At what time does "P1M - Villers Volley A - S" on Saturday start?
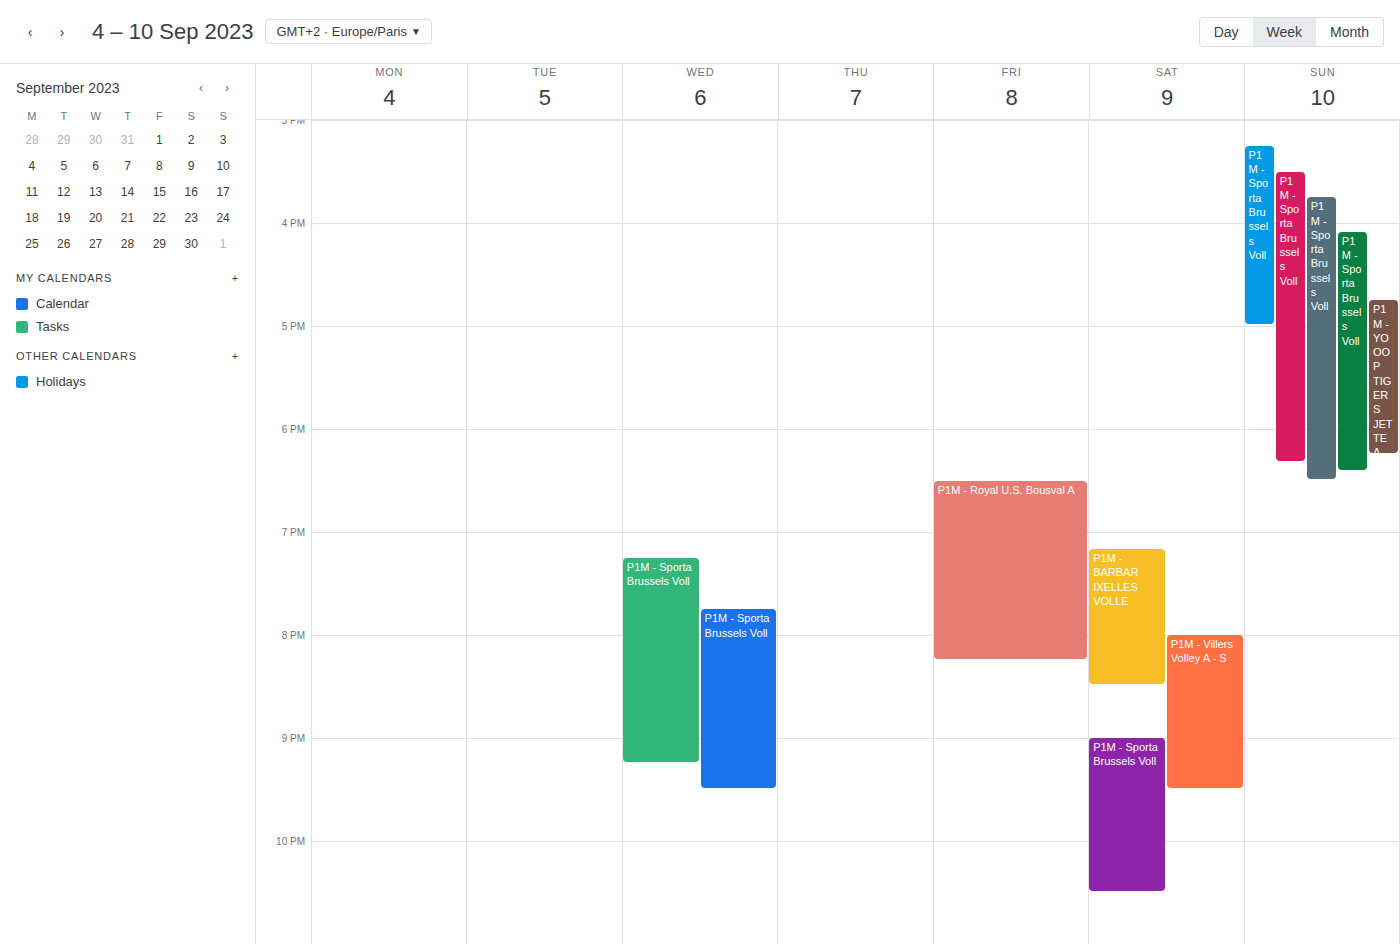
8:00 PM